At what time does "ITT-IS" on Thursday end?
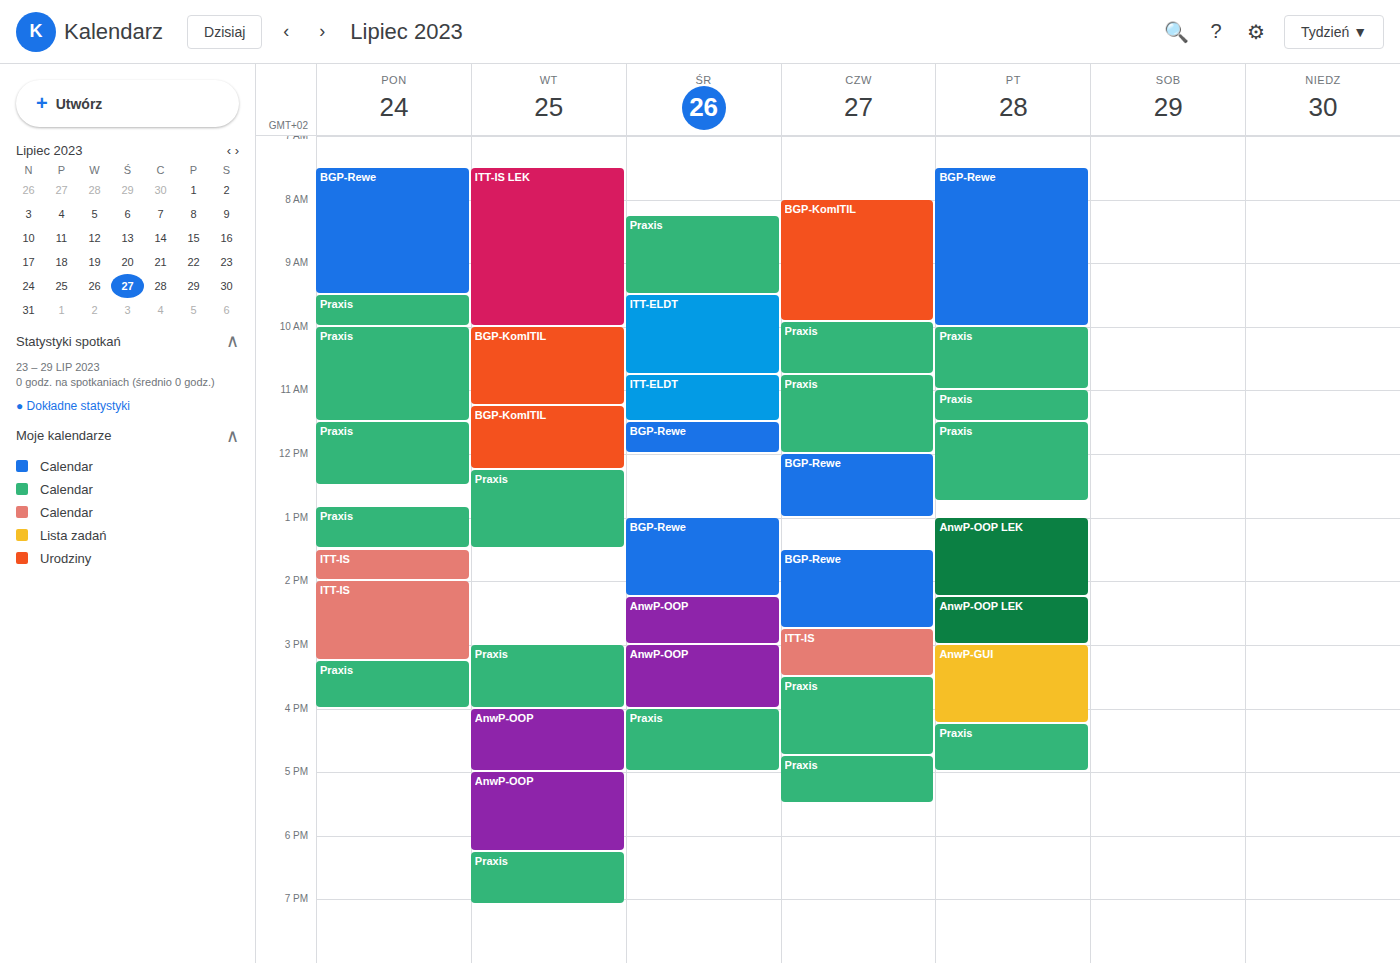
3:30 PM